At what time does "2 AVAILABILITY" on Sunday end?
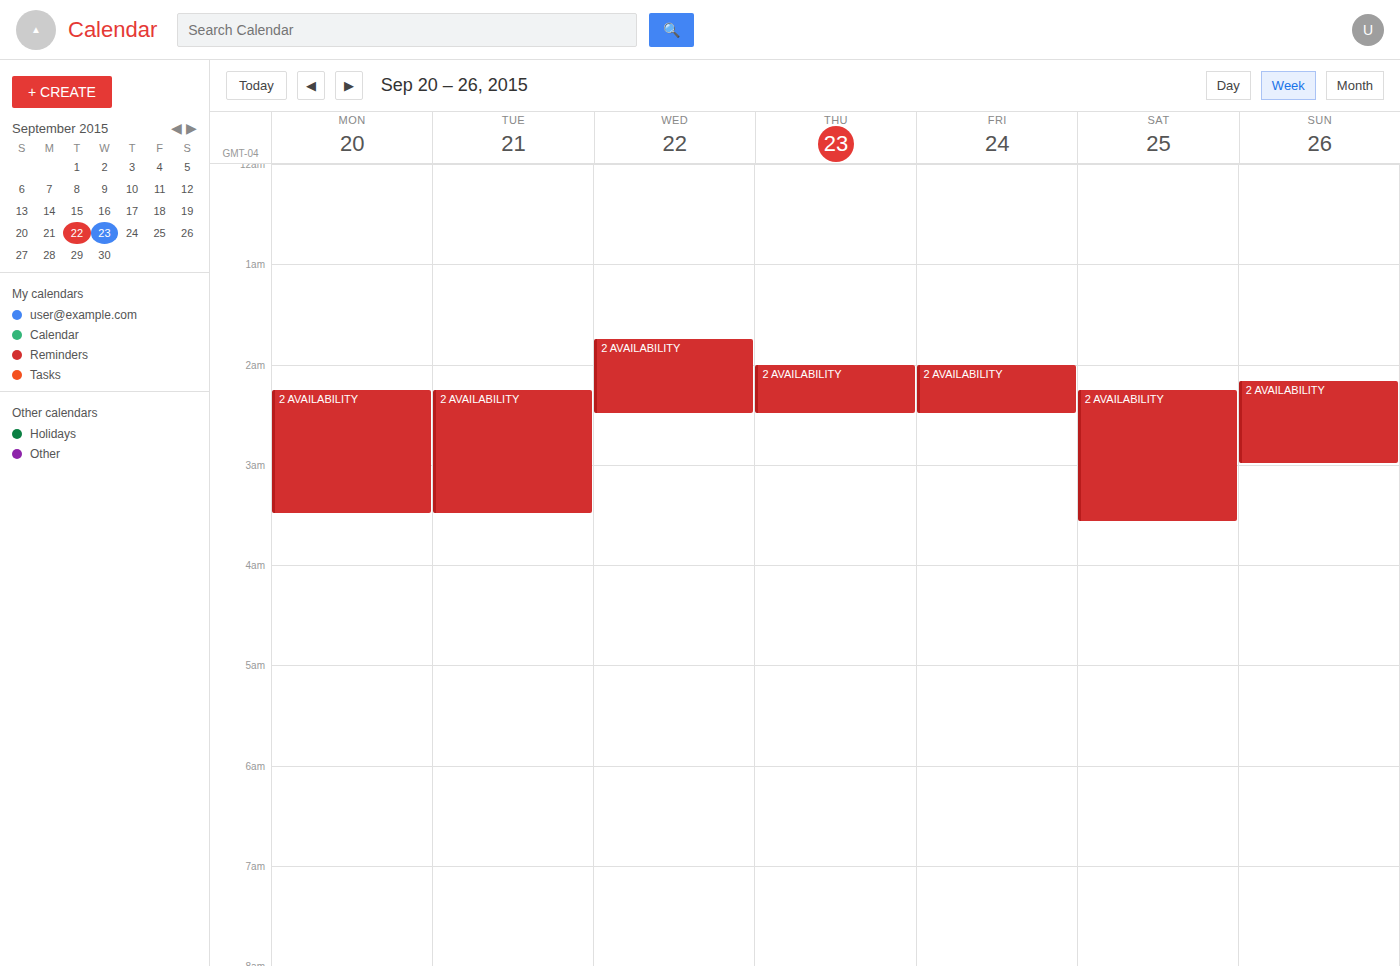
03:00